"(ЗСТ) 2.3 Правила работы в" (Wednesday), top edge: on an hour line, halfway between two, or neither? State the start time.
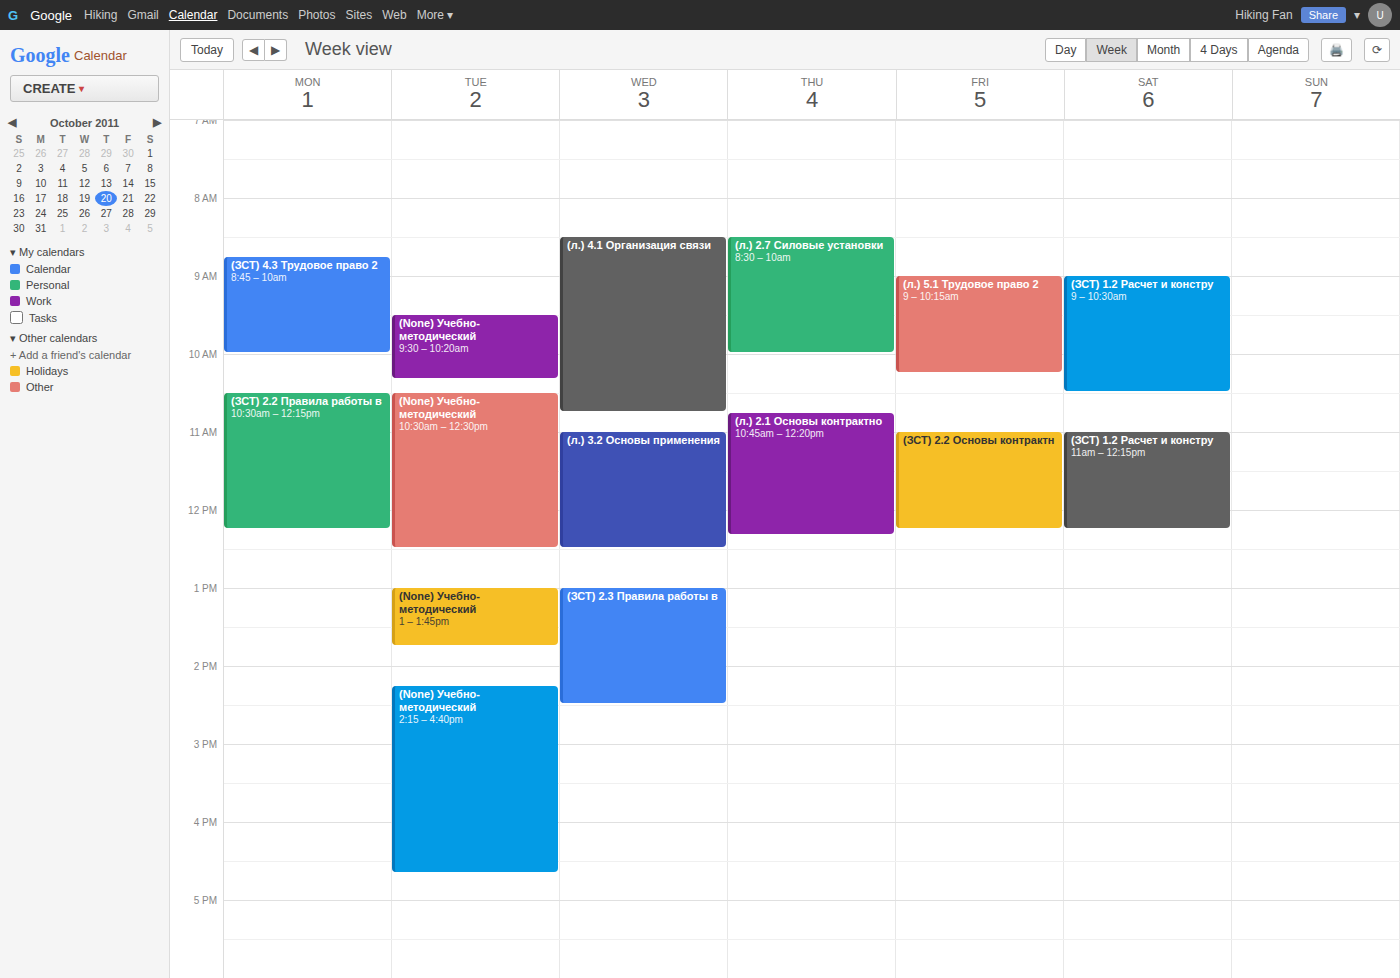
1:00 PM -- exactly on the 1 PM line.